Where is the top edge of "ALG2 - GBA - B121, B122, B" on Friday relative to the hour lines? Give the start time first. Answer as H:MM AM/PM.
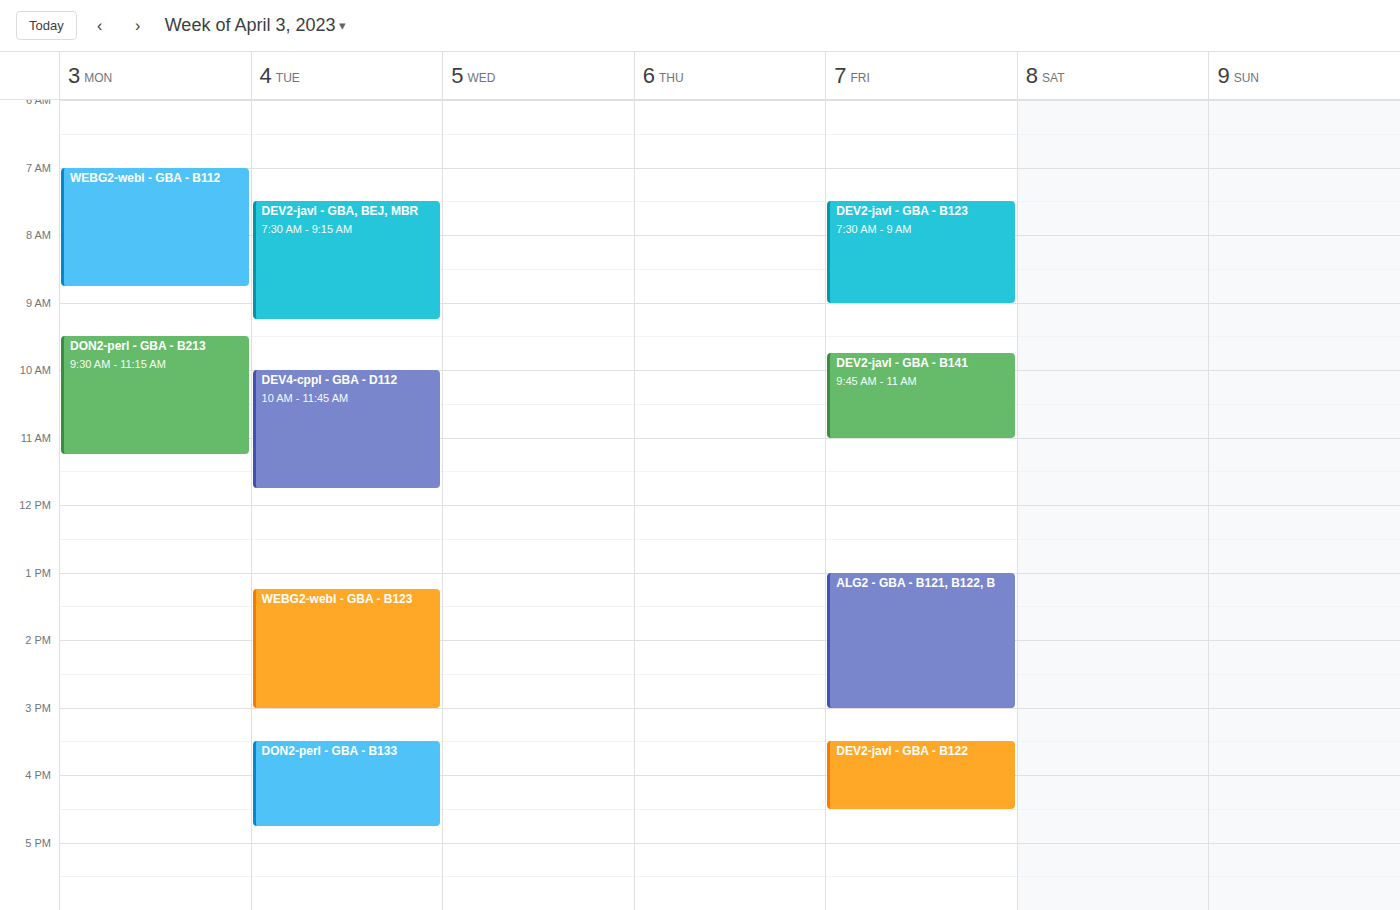
1:00 PM -- exactly on the 1 PM line.